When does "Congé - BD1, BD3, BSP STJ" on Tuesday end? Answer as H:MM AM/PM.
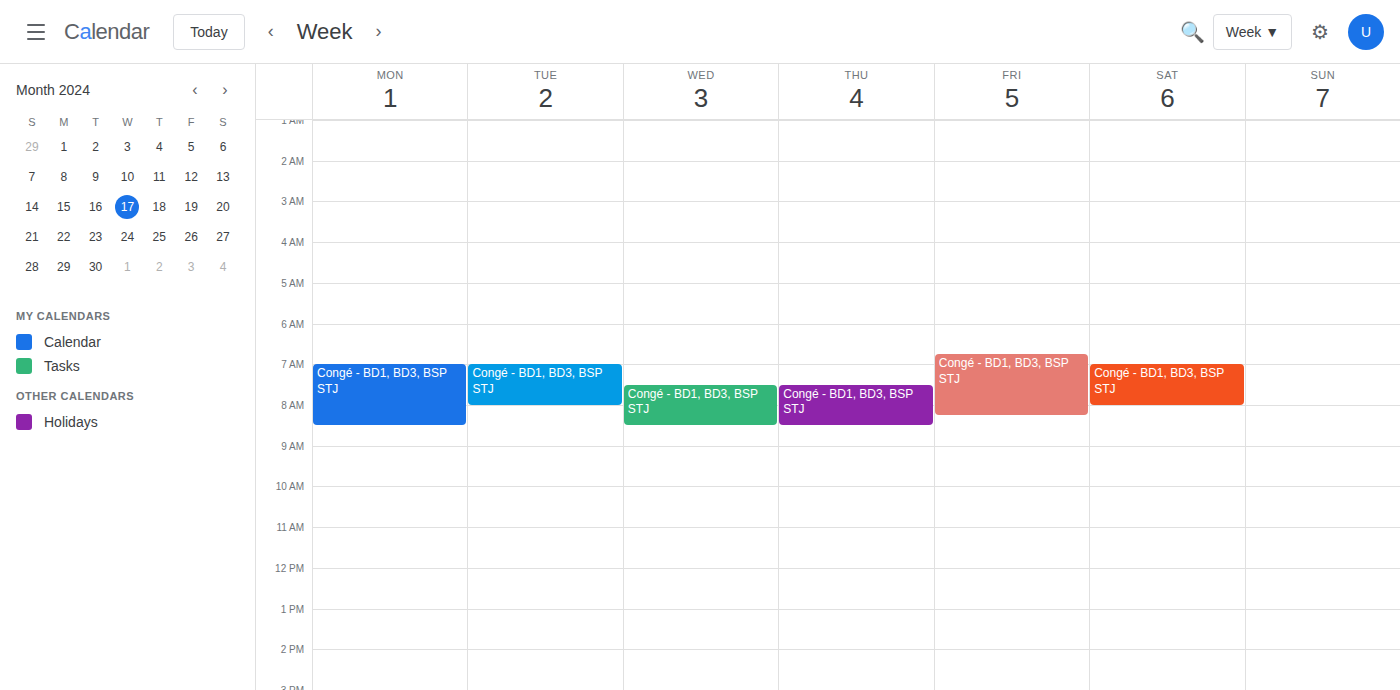
8:00 AM